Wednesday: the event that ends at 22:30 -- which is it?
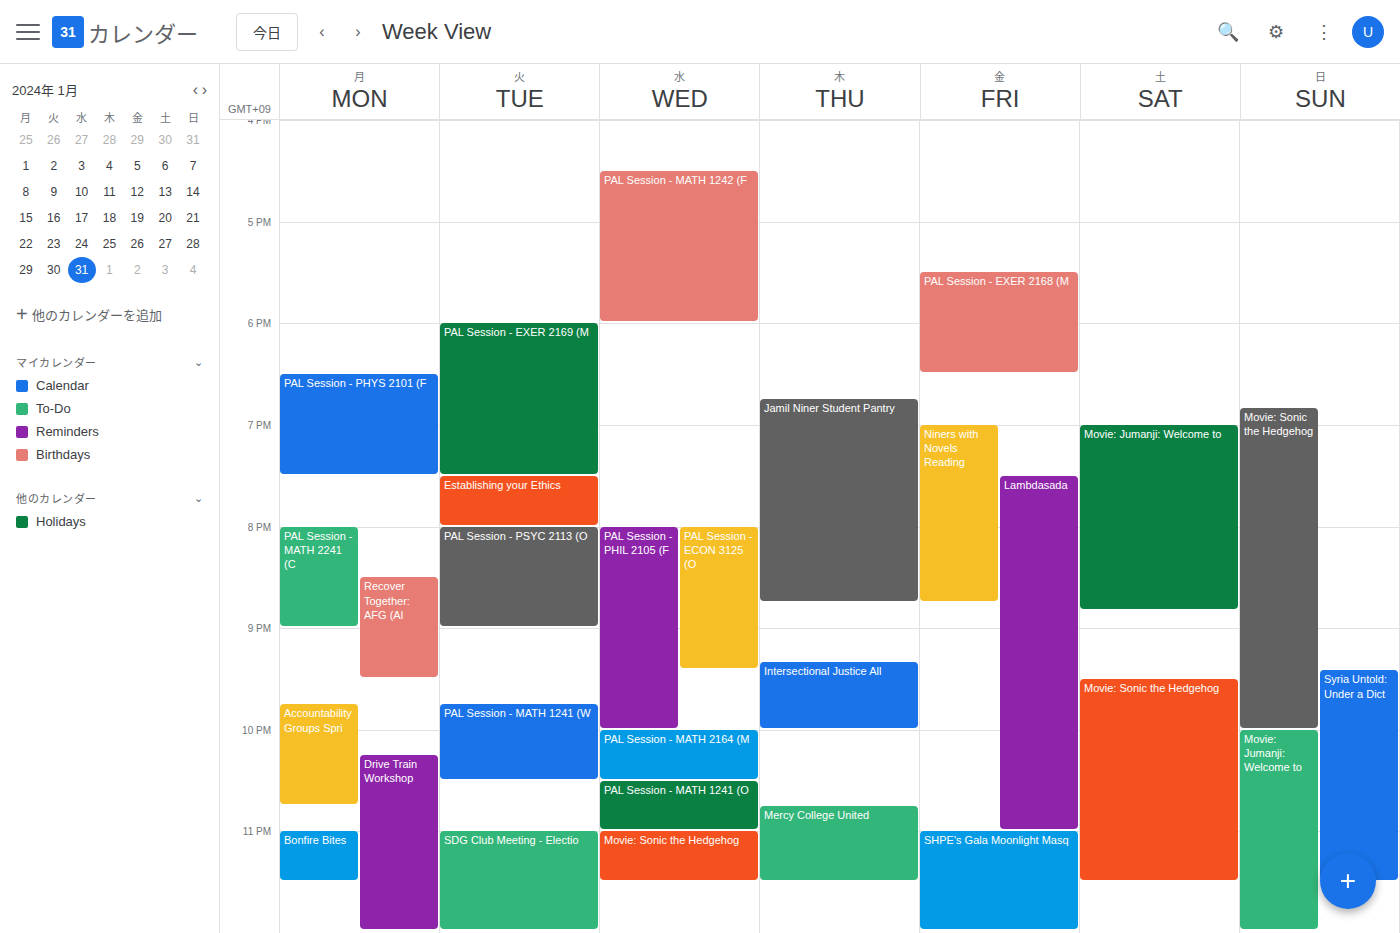
"PAL Session - MATH 2164 (M"